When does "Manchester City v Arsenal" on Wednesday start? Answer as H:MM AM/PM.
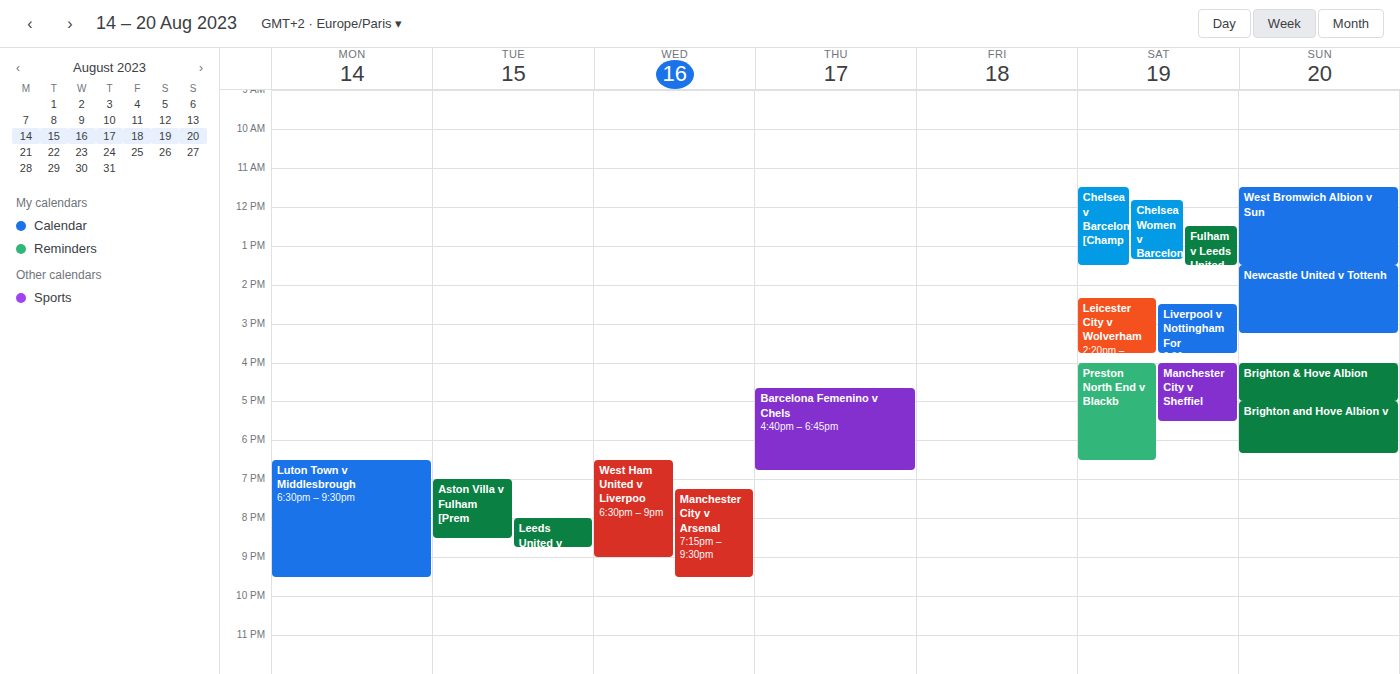
7:15 PM